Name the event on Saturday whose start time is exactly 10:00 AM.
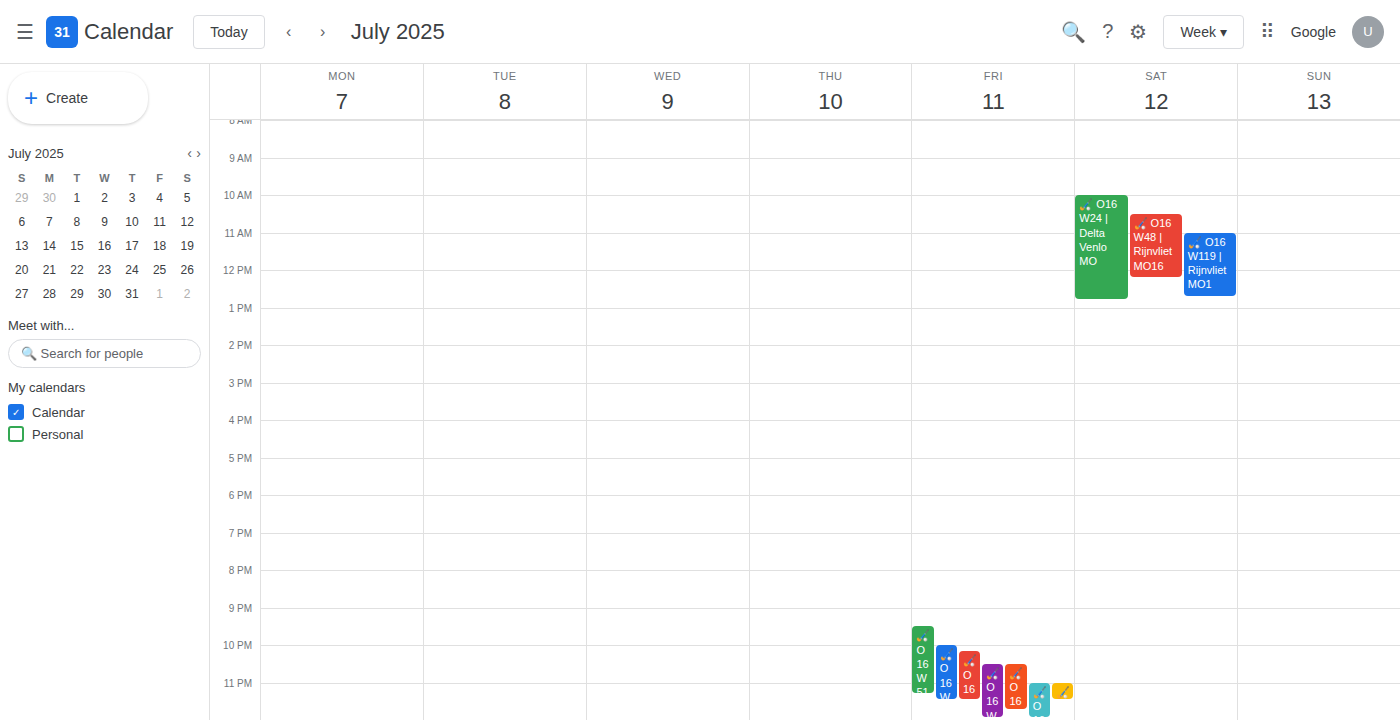
"🏑 O16 W24 | Delta Venlo MO"